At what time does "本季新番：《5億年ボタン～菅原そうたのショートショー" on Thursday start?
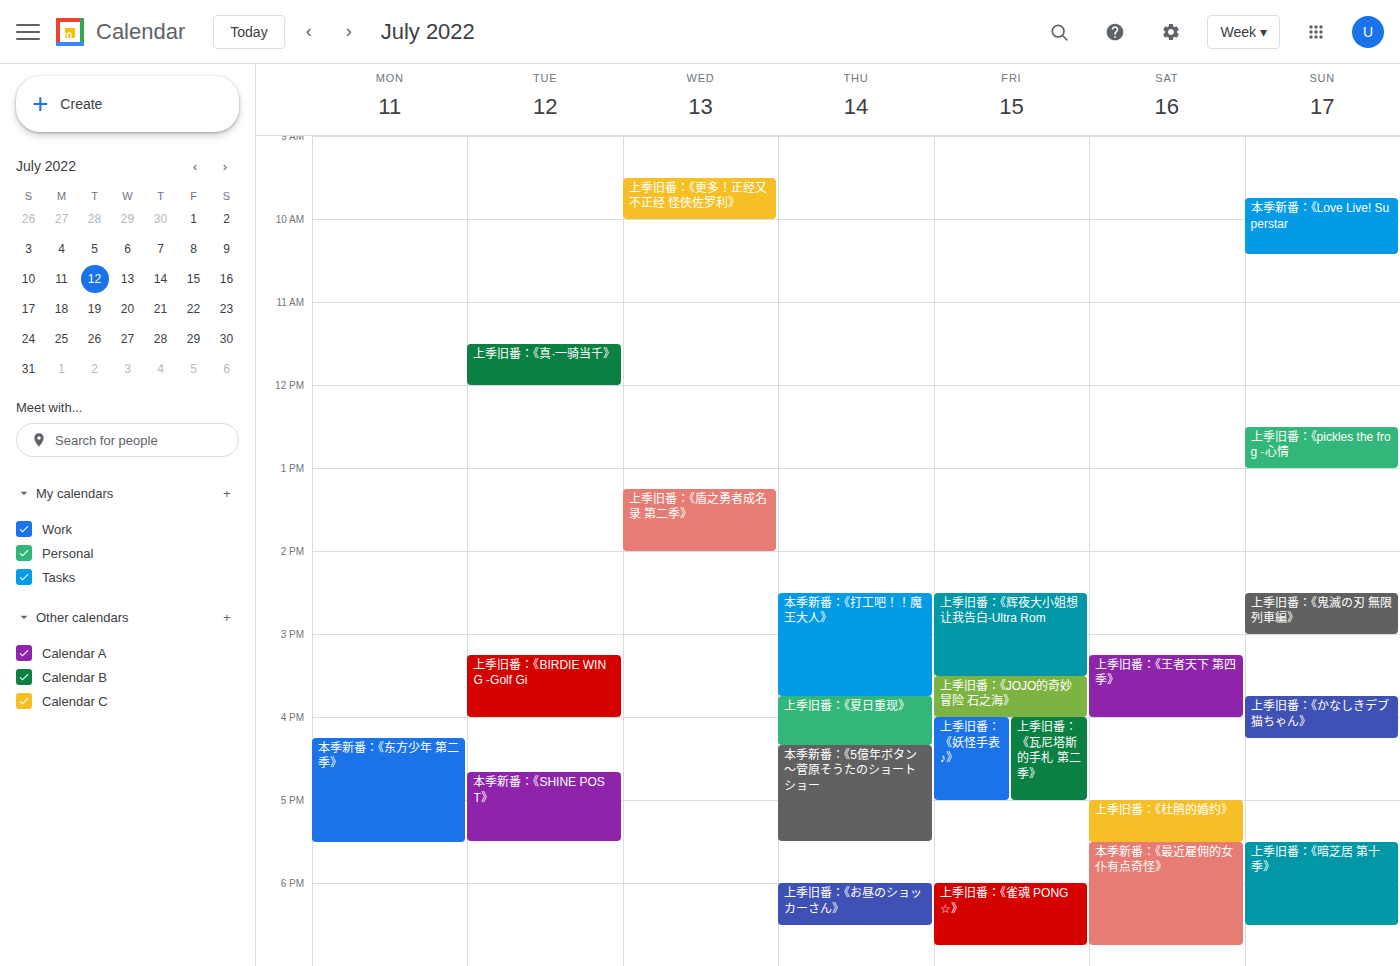
4:20 PM